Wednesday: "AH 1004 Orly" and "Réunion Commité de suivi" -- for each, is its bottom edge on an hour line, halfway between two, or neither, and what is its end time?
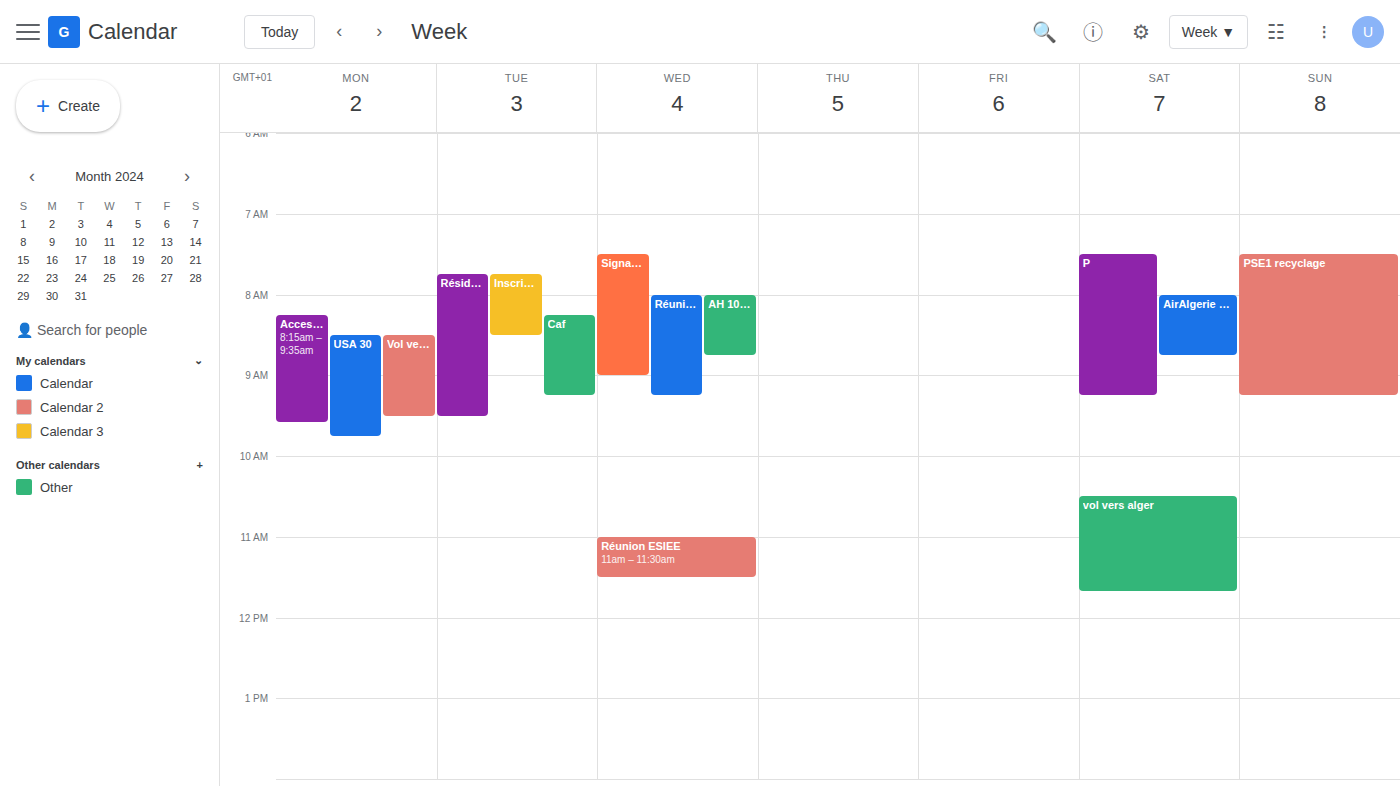
"AH 1004 Orly": 08:45, neither: three quarters of the way from the 08:00 line to the 09:00 line. "Réunion Commité de suivi": 09:15, neither: a quarter of the way from the 09:00 line to the 10:00 line.